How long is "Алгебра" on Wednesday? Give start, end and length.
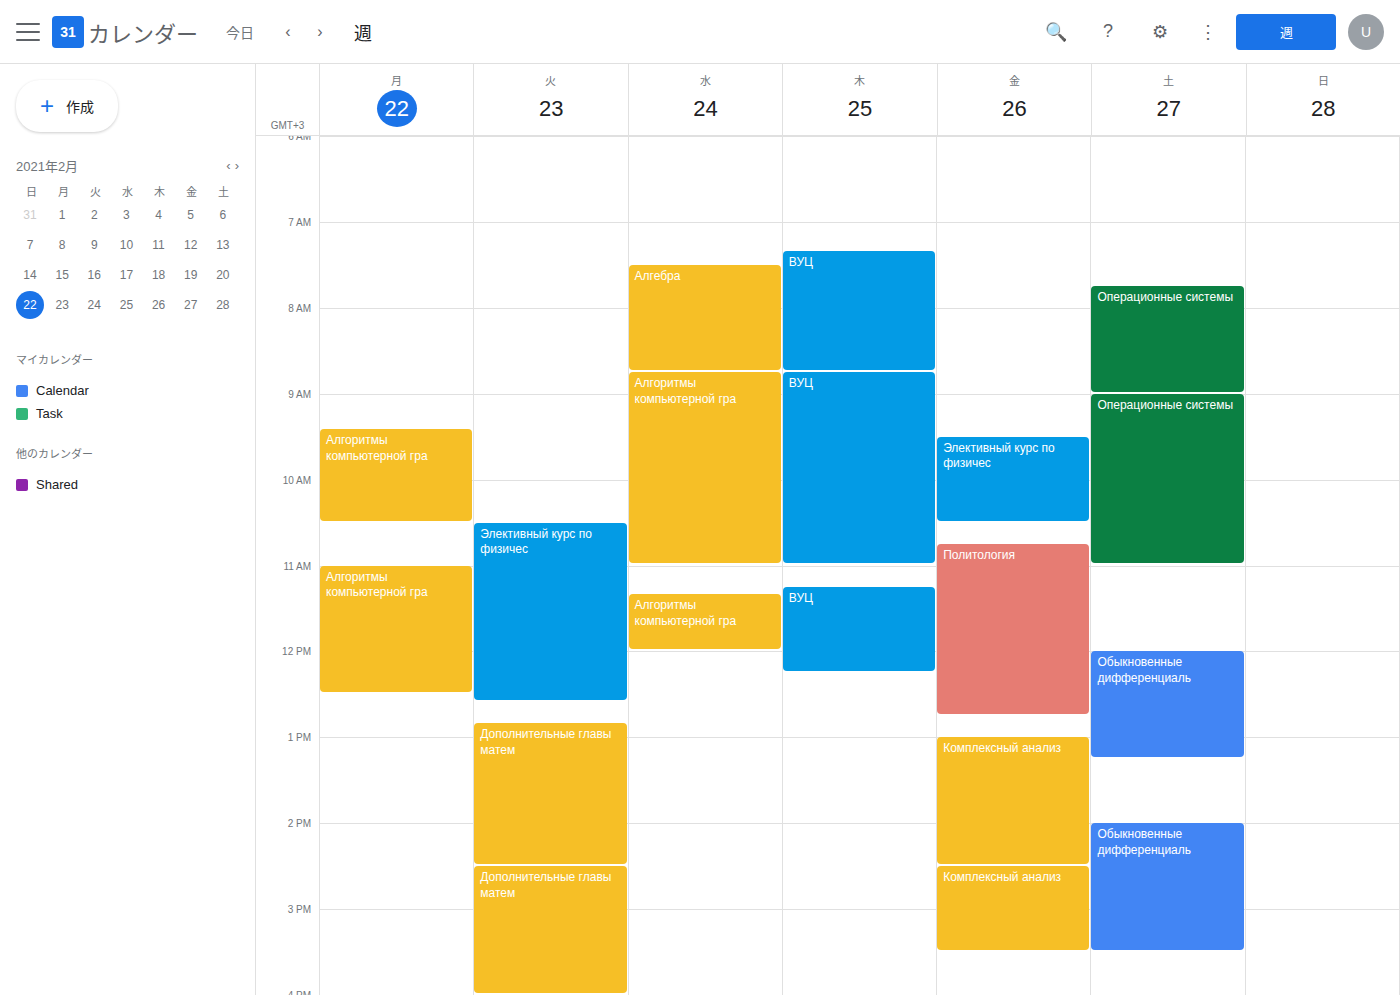
7:30 AM to 8:45 AM, 1 hour 15 minutes